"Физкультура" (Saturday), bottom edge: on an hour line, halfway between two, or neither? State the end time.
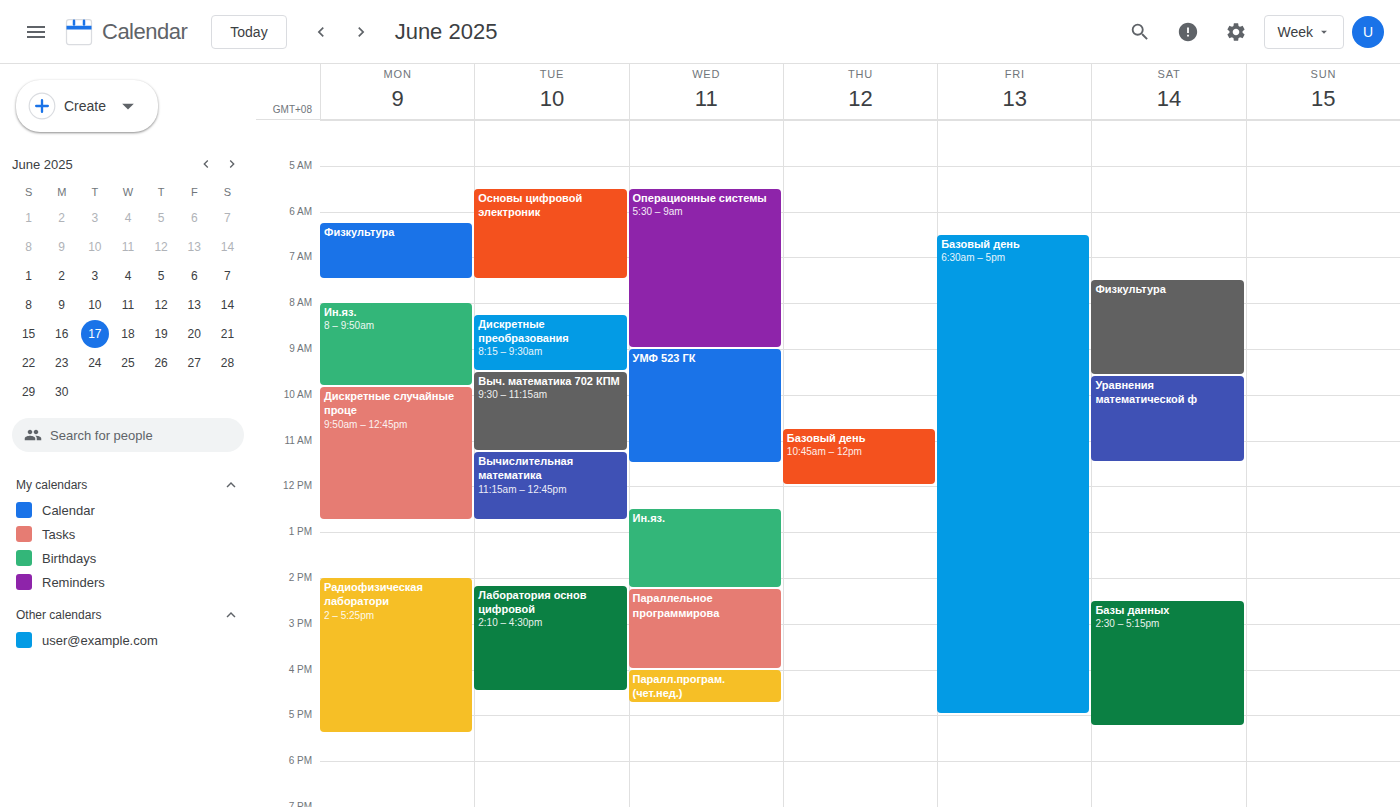
9:35 AM -- neither: 35 minutes below the 9 AM line and 25 minutes above the 10 AM line.